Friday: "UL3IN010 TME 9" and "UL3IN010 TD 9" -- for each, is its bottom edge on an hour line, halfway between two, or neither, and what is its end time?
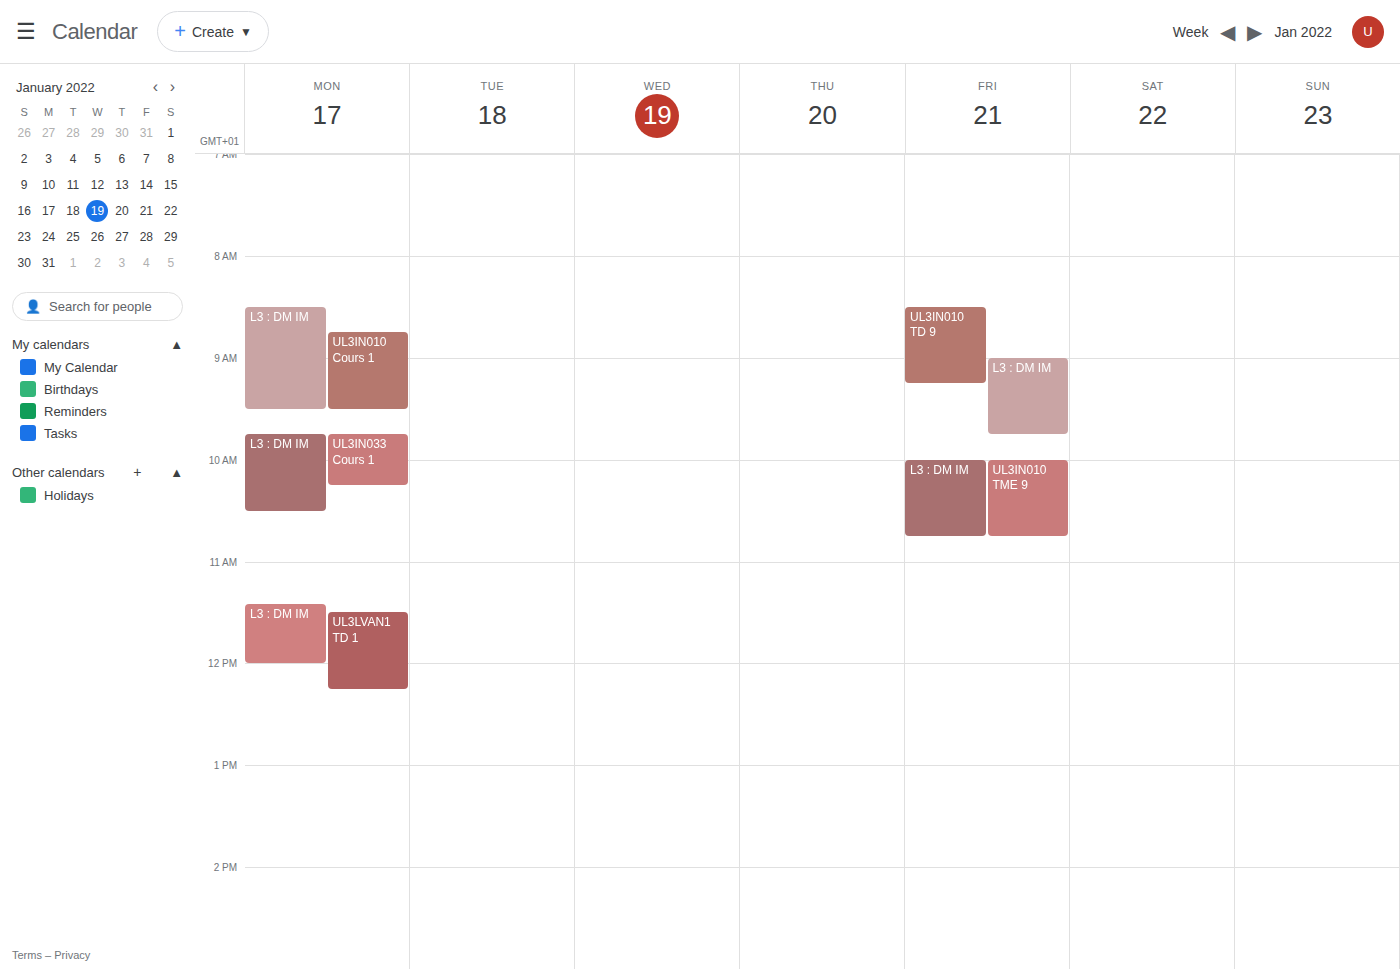
"UL3IN010 TME 9": 10:45 AM, neither: three quarters of the way from the 10 AM line to the 11 AM line. "UL3IN010 TD 9": 9:15 AM, neither: a quarter of the way from the 9 AM line to the 10 AM line.